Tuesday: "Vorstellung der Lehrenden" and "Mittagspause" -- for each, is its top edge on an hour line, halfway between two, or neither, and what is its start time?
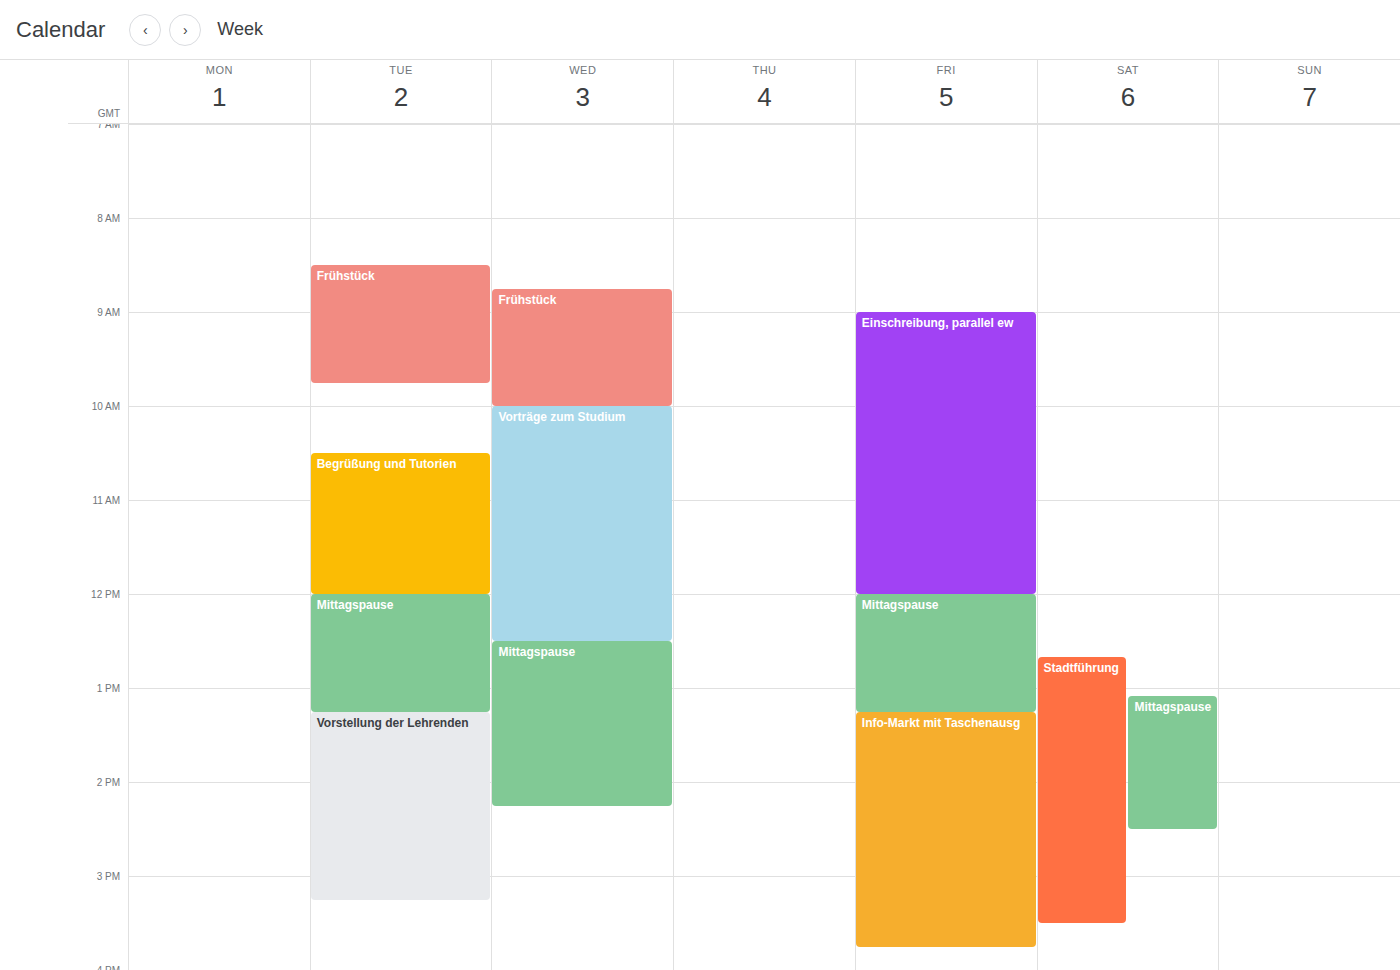
"Vorstellung der Lehrenden": 1:15 PM, neither: a quarter of the way from the 1 PM line to the 2 PM line. "Mittagspause": 12:00 PM, exactly on the 12 PM line.